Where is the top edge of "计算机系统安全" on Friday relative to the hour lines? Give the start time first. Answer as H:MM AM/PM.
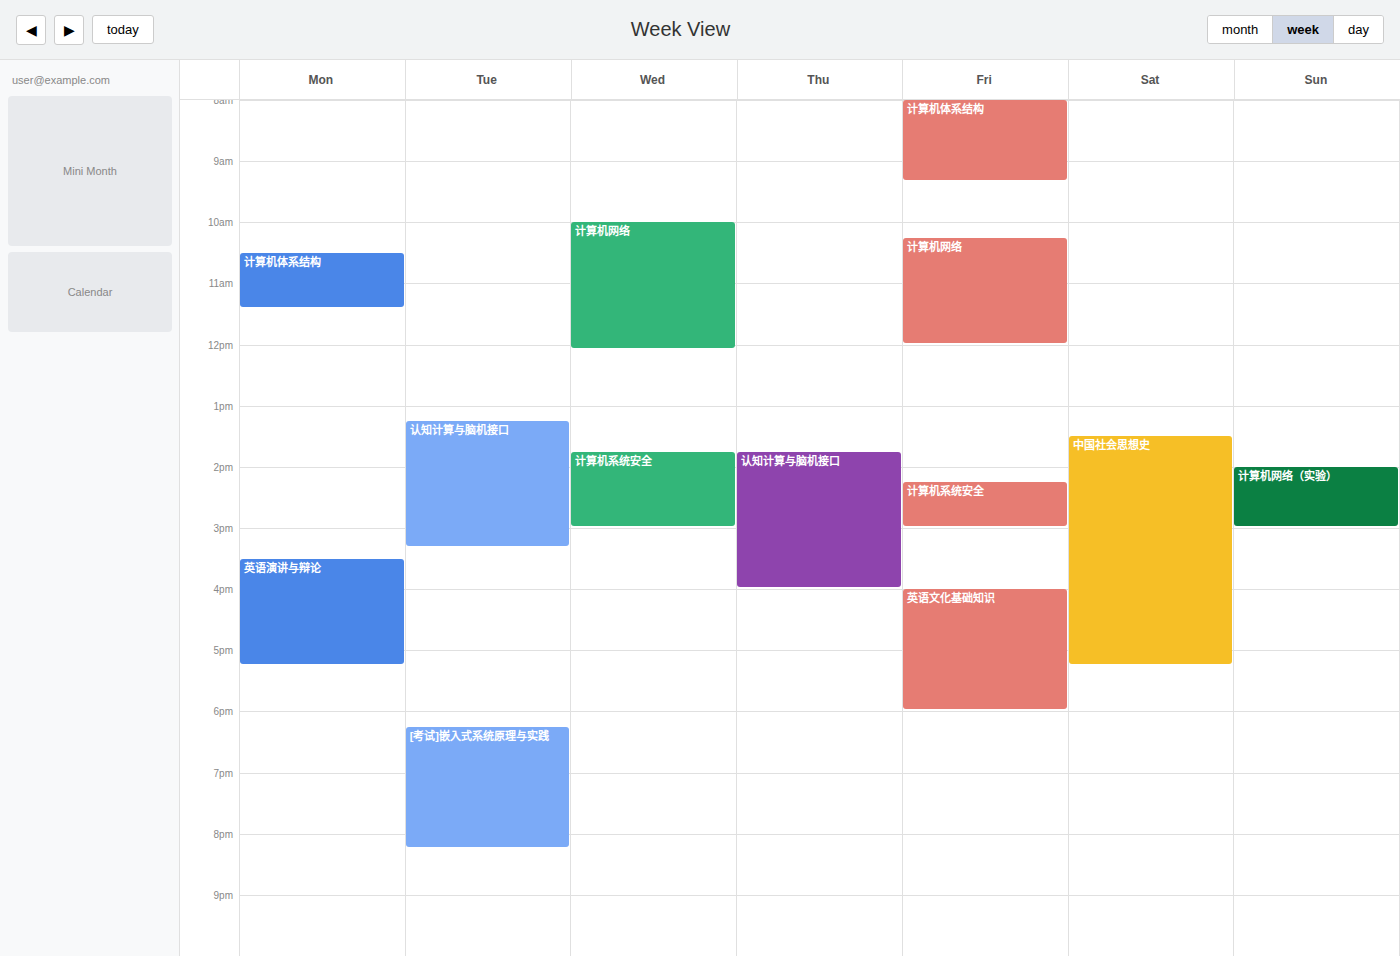
2:15 PM -- neither: a quarter of the way from the 2 PM line to the 3 PM line.